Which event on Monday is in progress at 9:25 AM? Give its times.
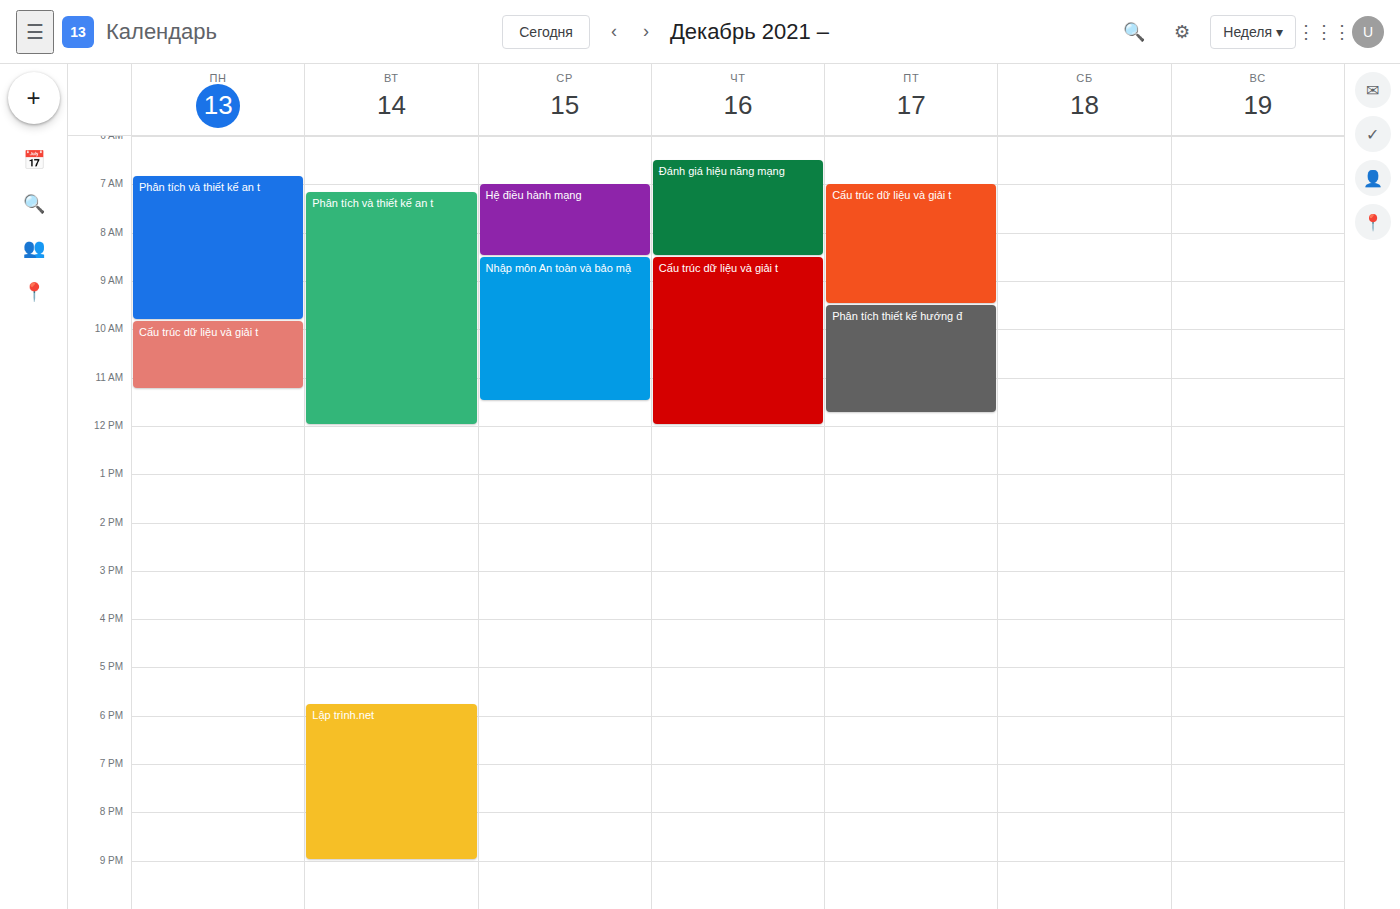
"Phân tích và thiết kế an t", 6:50 AM to 9:50 AM